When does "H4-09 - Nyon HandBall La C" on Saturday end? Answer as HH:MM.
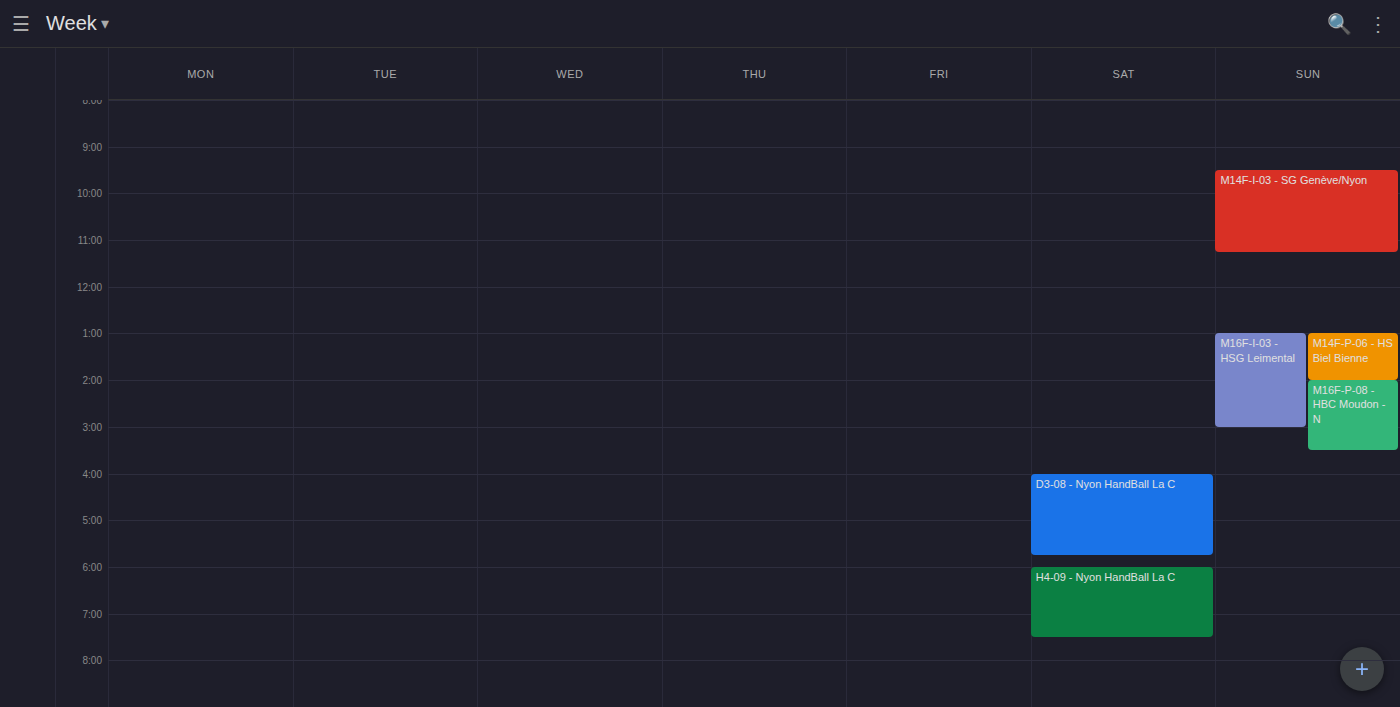
19:30